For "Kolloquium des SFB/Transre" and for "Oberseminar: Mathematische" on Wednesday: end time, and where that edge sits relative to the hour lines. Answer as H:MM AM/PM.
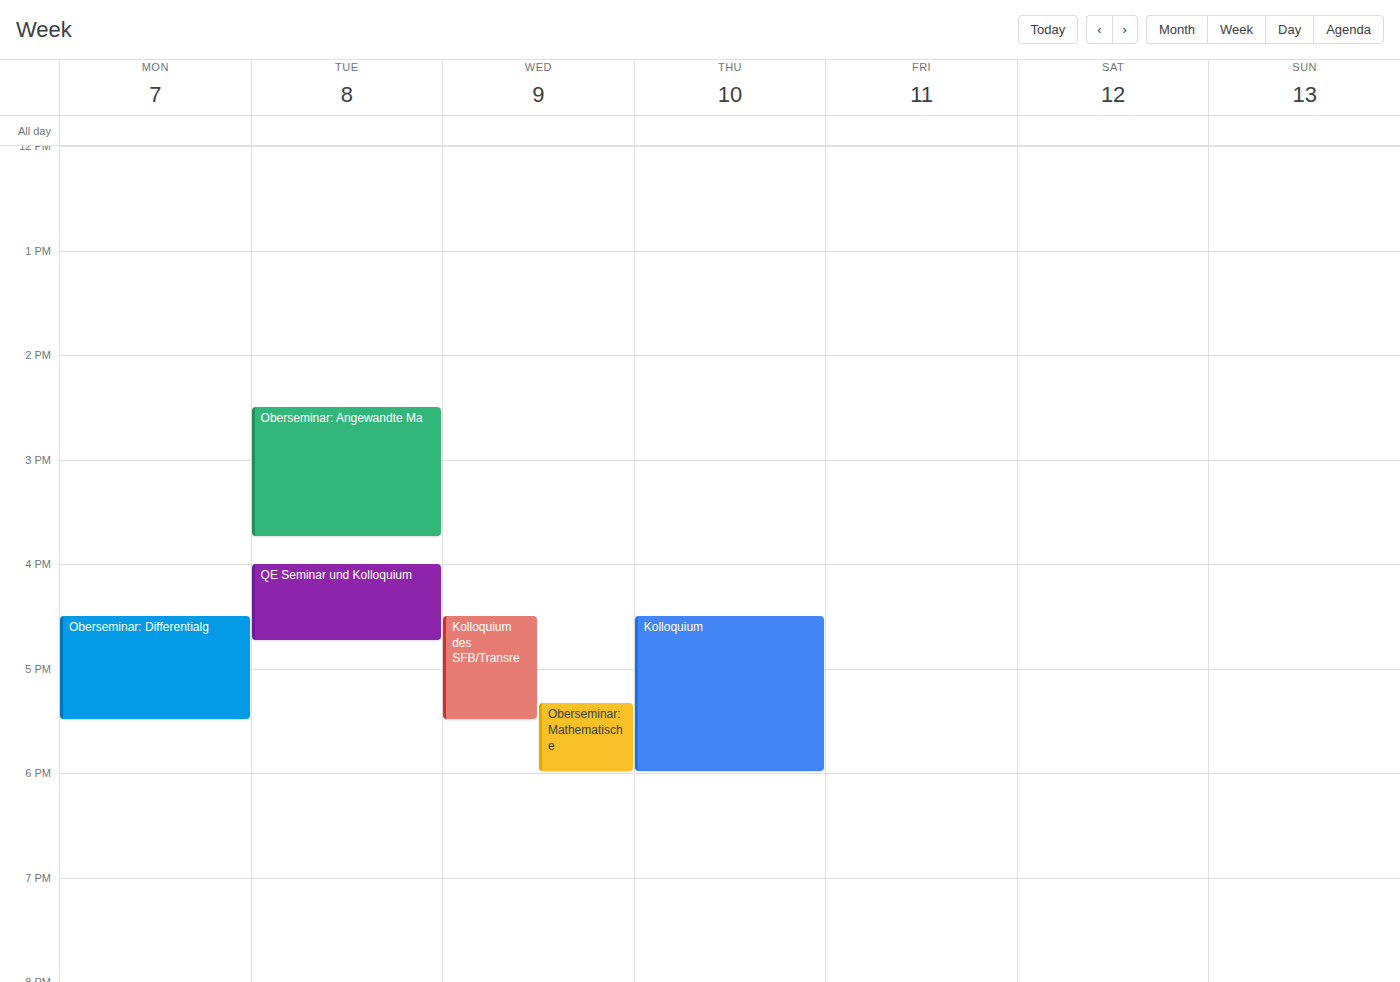
"Kolloquium des SFB/Transre": 5:30 PM, halfway between the 5 PM and 6 PM lines. "Oberseminar: Mathematische": 6:00 PM, exactly on the 6 PM line.